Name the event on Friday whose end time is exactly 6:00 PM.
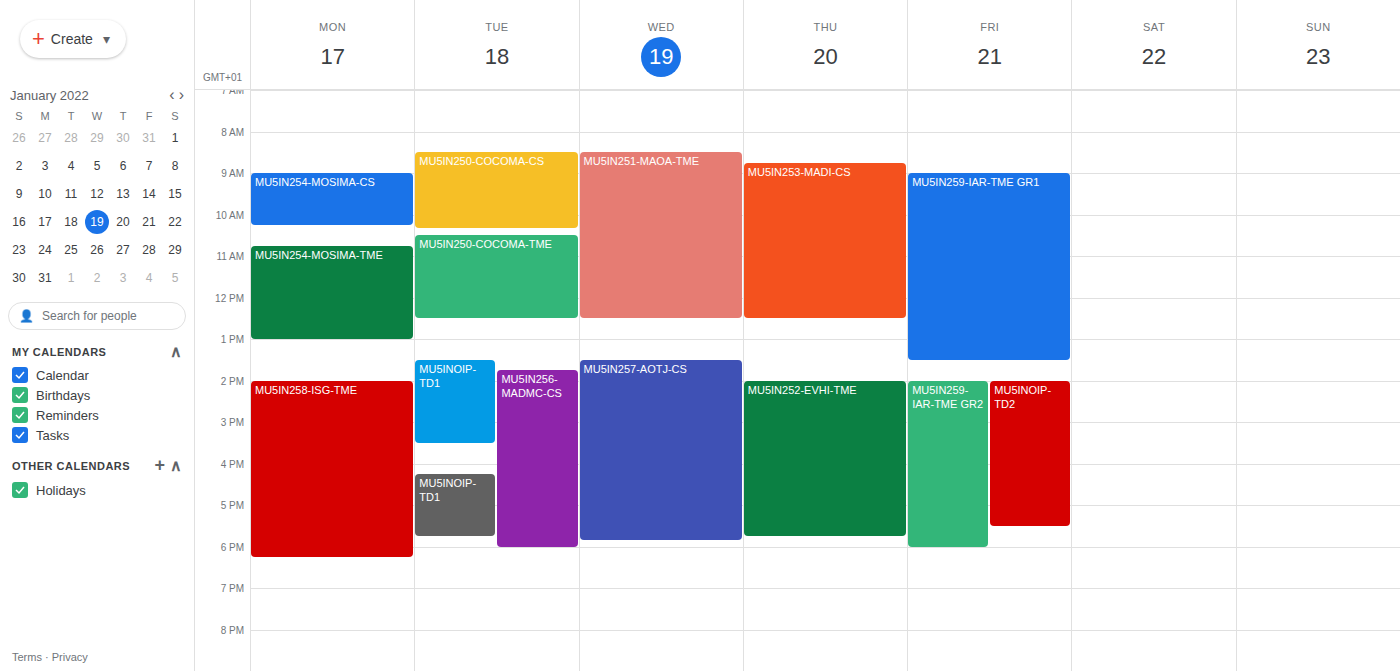
"MU5IN259-IAR-TME GR2"